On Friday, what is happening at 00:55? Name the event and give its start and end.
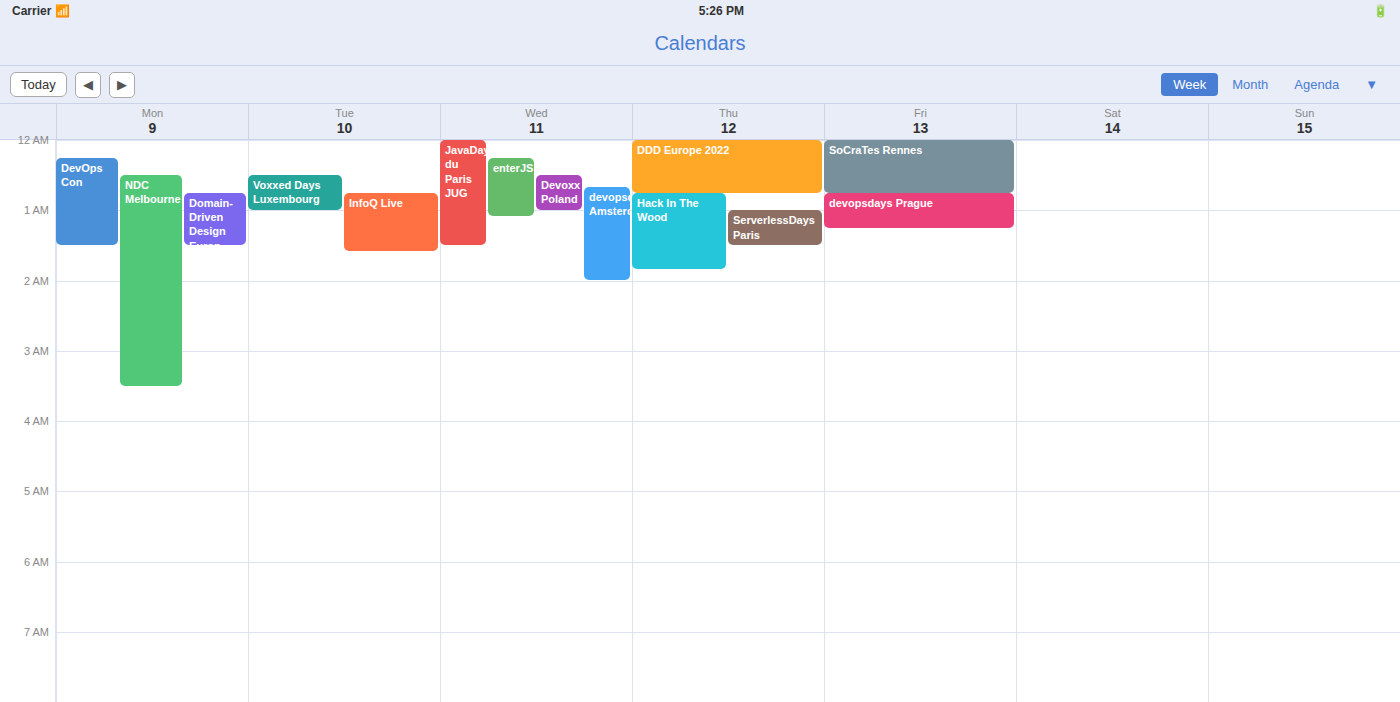
"devopsdays Prague", 00:45 to 01:15